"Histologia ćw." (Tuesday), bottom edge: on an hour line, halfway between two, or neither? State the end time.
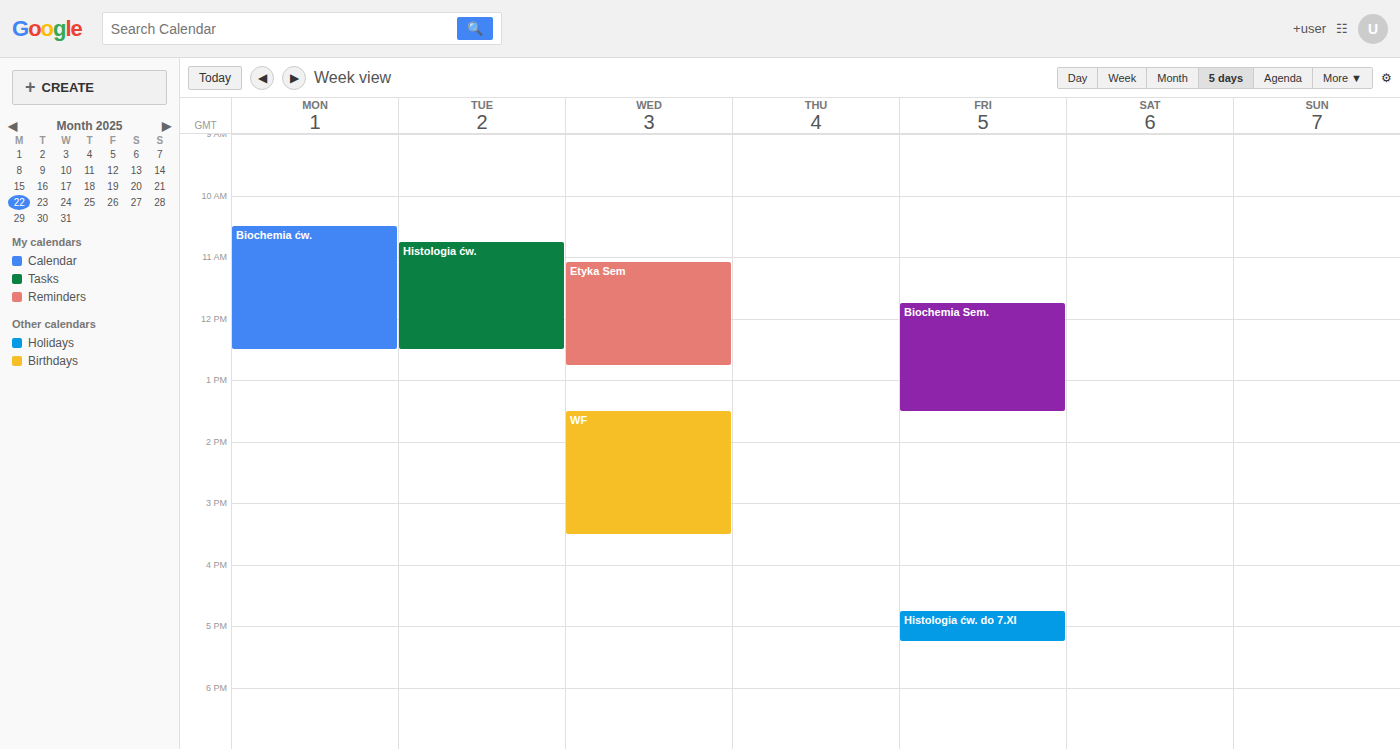
12:30 PM -- halfway between the 12 PM and 1 PM lines.